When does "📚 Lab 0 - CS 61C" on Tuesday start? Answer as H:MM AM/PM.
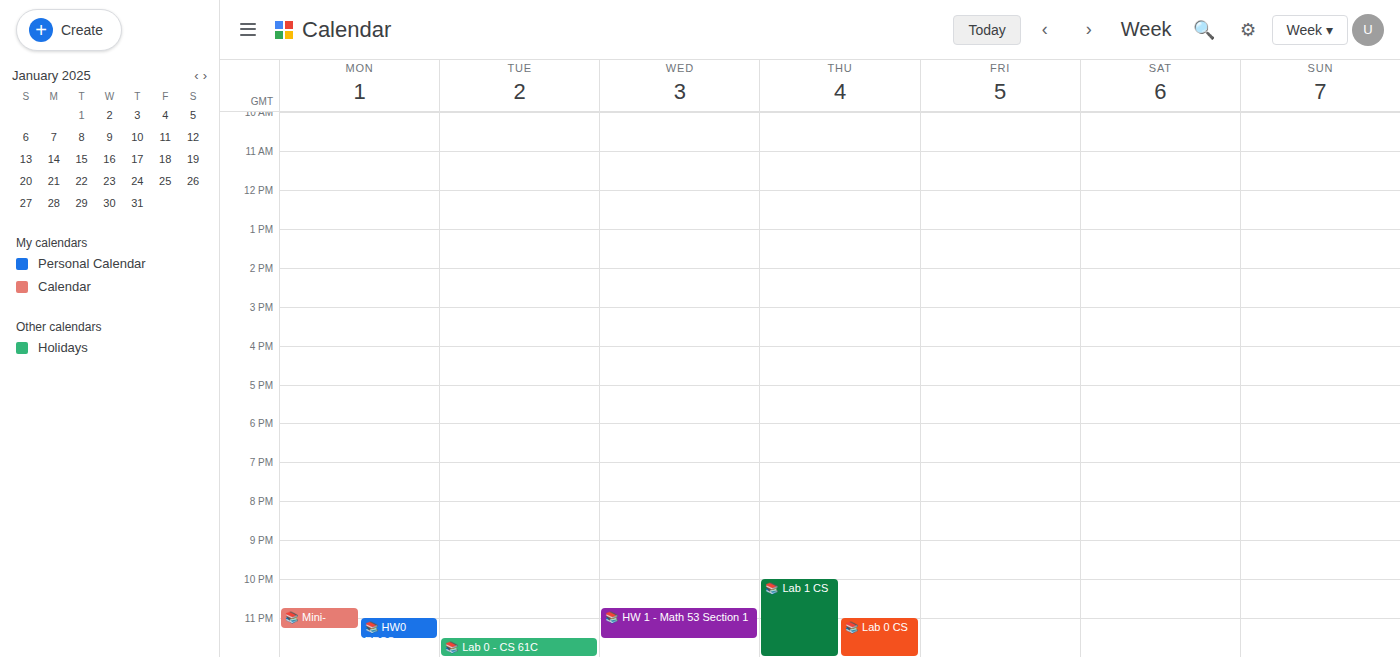
11:30 PM